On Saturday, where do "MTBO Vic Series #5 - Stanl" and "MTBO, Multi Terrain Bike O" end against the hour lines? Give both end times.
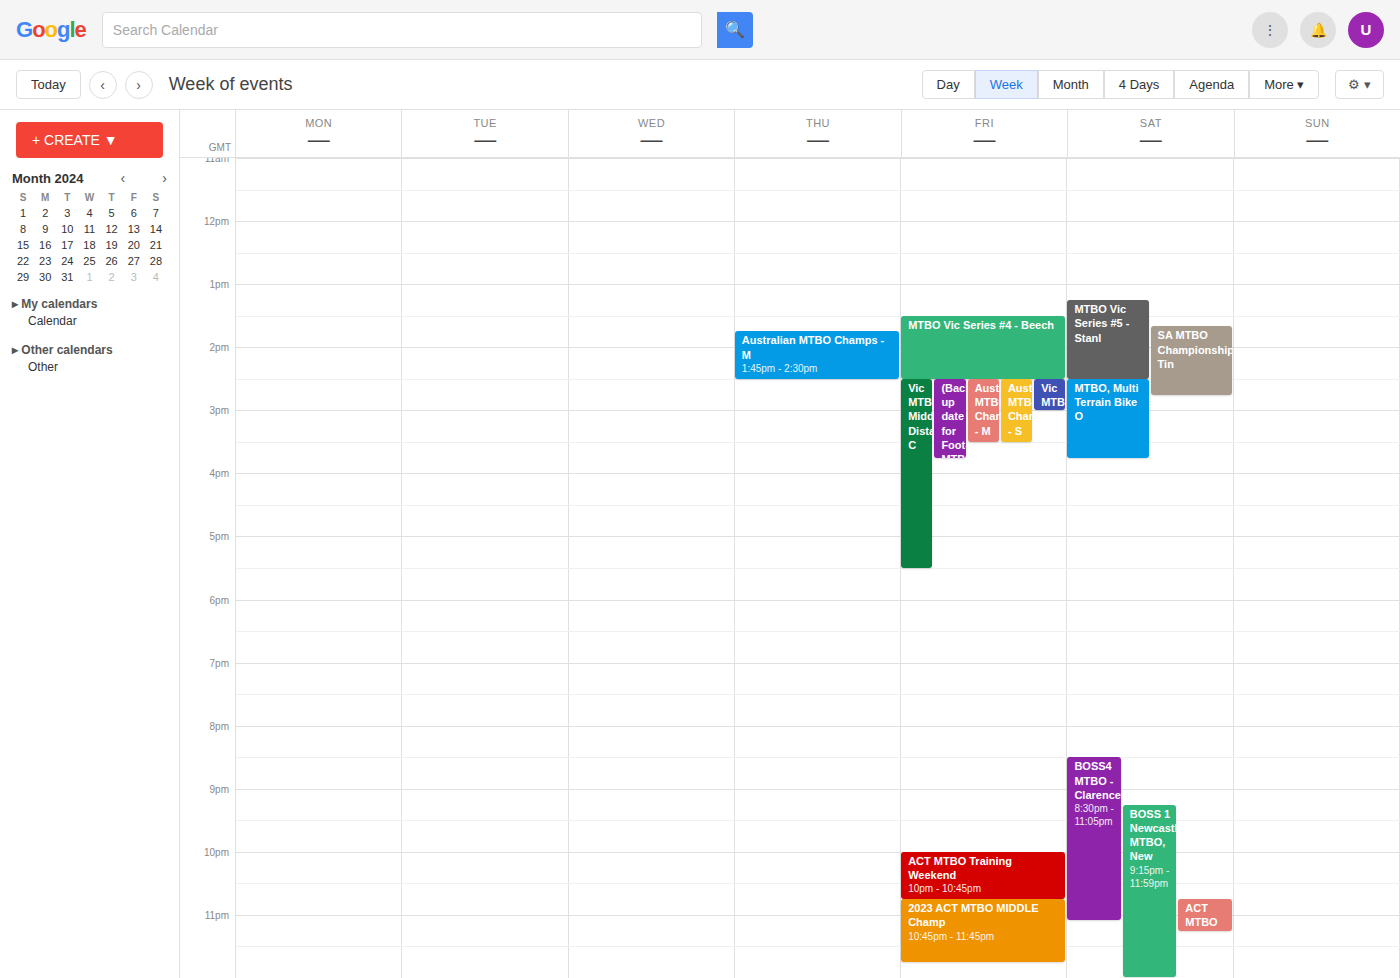
"MTBO Vic Series #5 - Stanl": 2:30 PM, halfway between the 2 PM and 3 PM lines. "MTBO, Multi Terrain Bike O": 3:45 PM, neither: three quarters of the way from the 3 PM line to the 4 PM line.